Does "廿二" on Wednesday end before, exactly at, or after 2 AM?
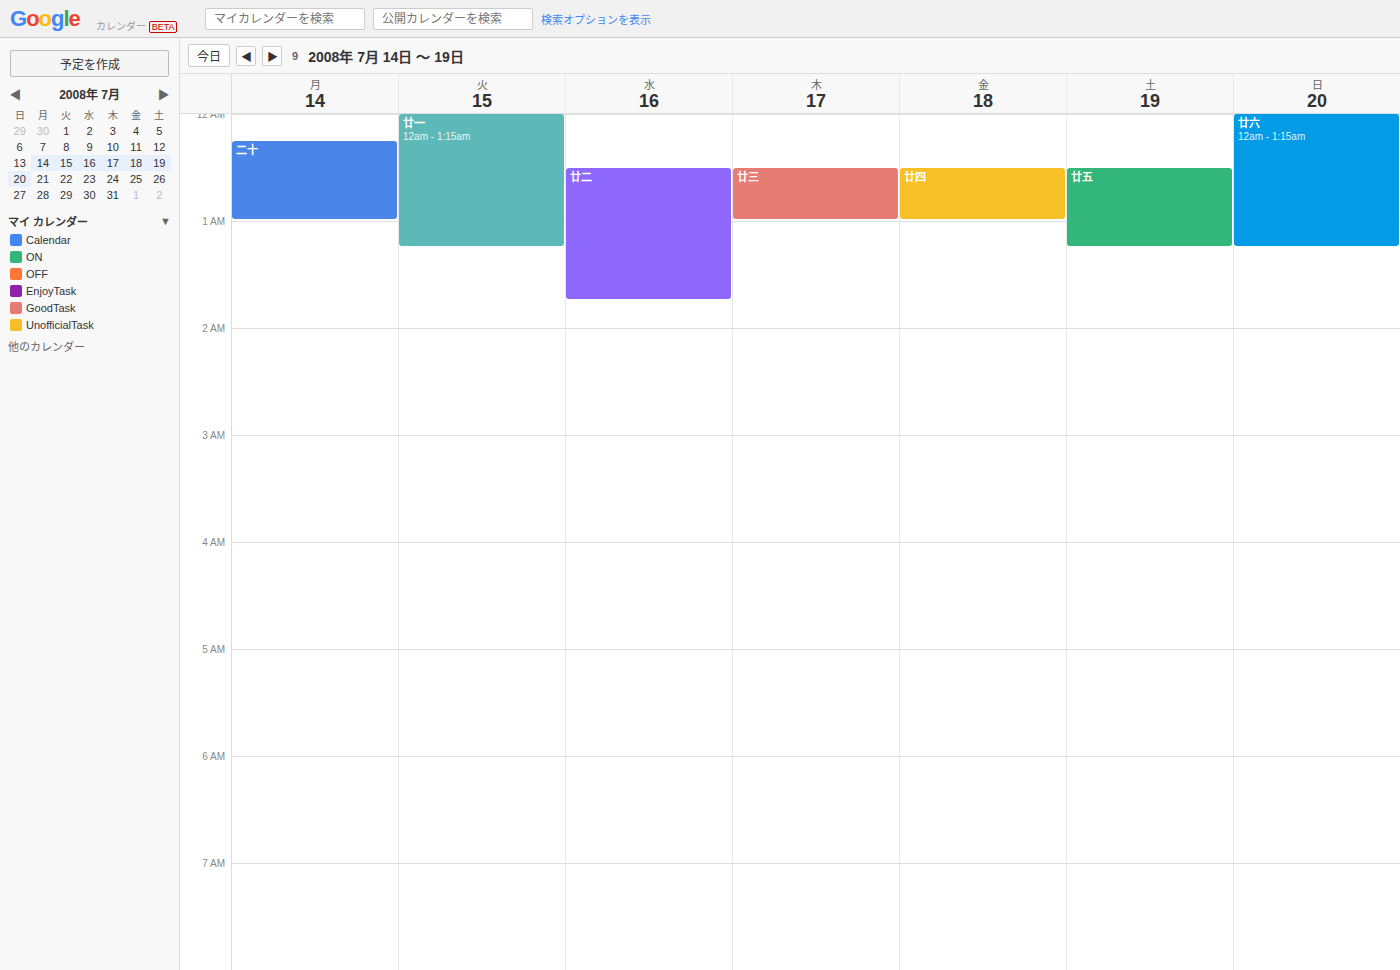
1:45 AM -- before 2 AM, 15 minutes above the 2 AM line.